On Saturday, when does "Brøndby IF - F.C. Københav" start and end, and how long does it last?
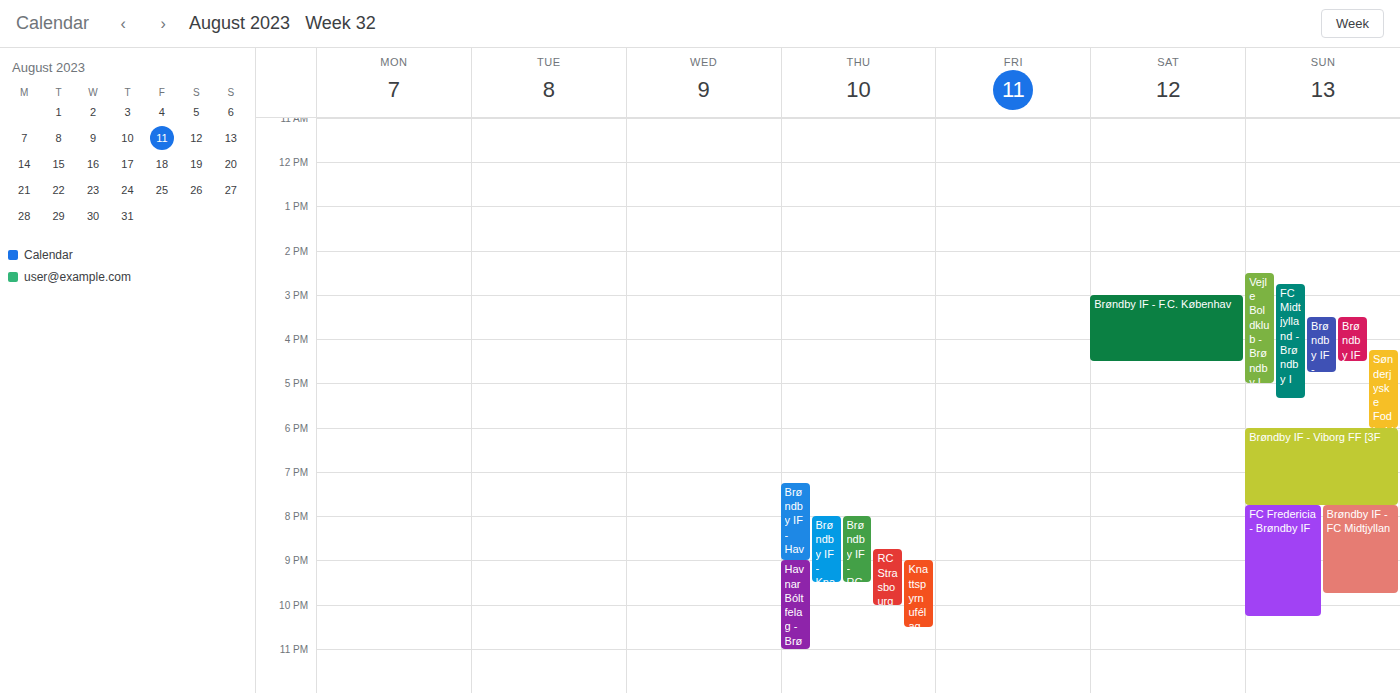
3:00 PM to 4:30 PM, 1 hour 30 minutes